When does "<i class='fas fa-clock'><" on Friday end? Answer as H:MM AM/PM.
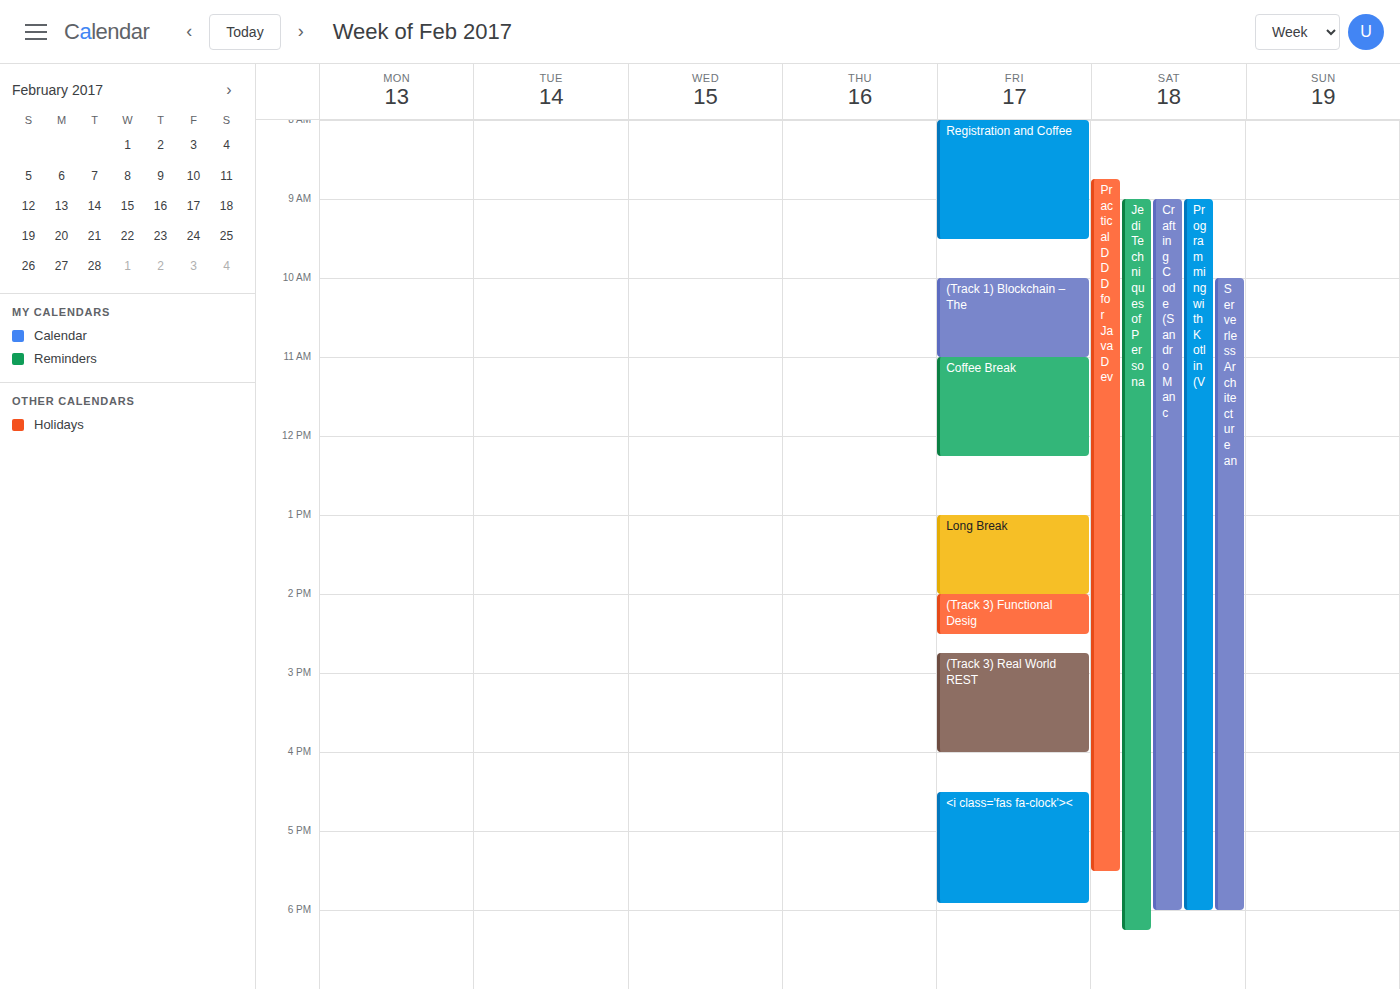
5:55 PM